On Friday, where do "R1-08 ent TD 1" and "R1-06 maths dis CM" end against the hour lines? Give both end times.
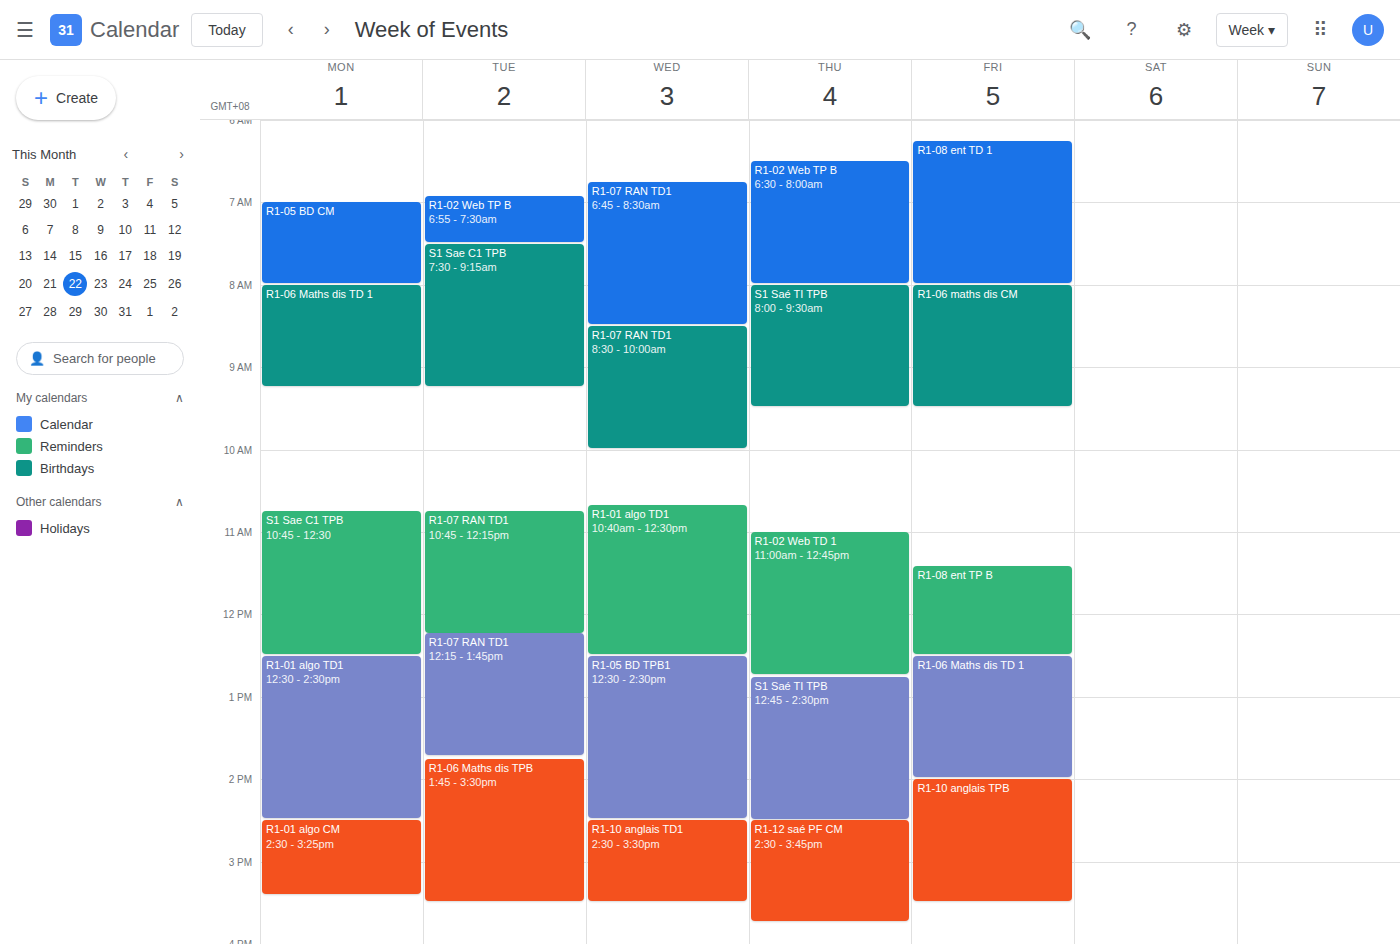
"R1-08 ent TD 1": 8:00 AM, exactly on the 8 AM line. "R1-06 maths dis CM": 9:30 AM, halfway between the 9 AM and 10 AM lines.